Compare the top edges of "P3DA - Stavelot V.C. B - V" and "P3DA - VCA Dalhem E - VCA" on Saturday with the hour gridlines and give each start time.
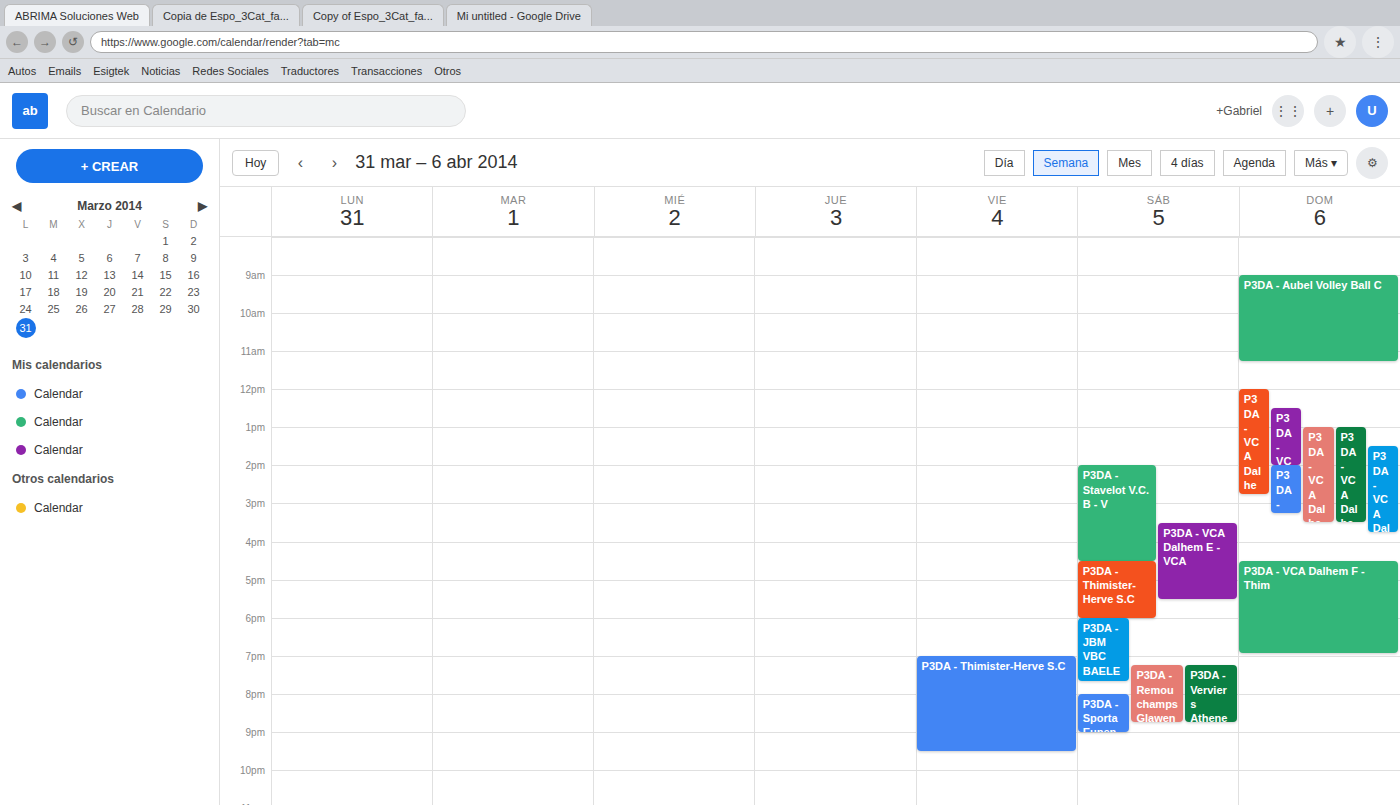
"P3DA - Stavelot V.C. B - V": 2:00 PM, exactly on the 2 PM line. "P3DA - VCA Dalhem E - VCA": 3:30 PM, halfway between the 3 PM and 4 PM lines.